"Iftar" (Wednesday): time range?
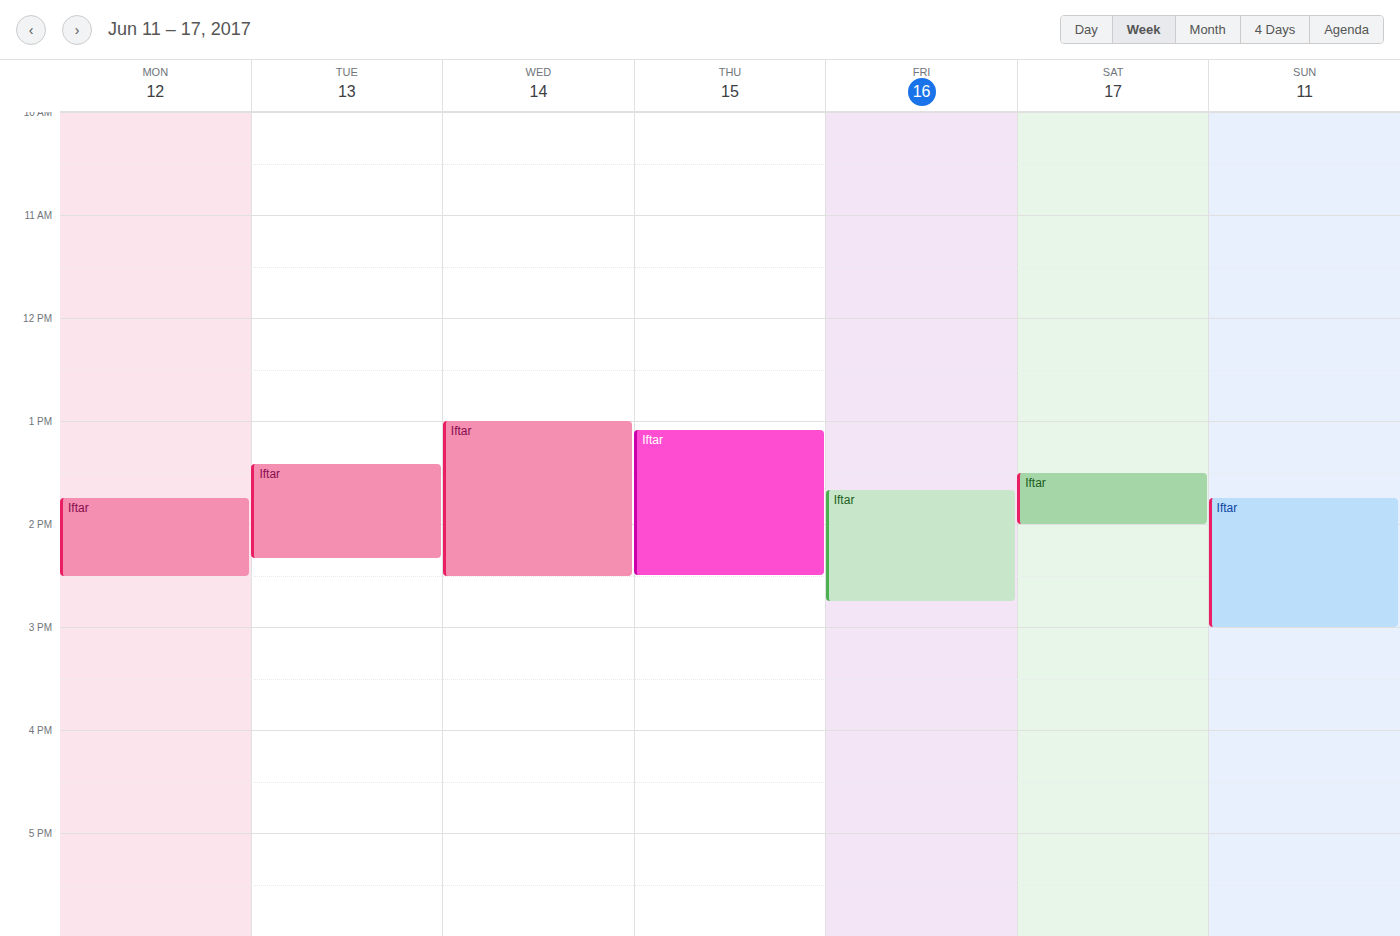
1:00 PM to 2:30 PM